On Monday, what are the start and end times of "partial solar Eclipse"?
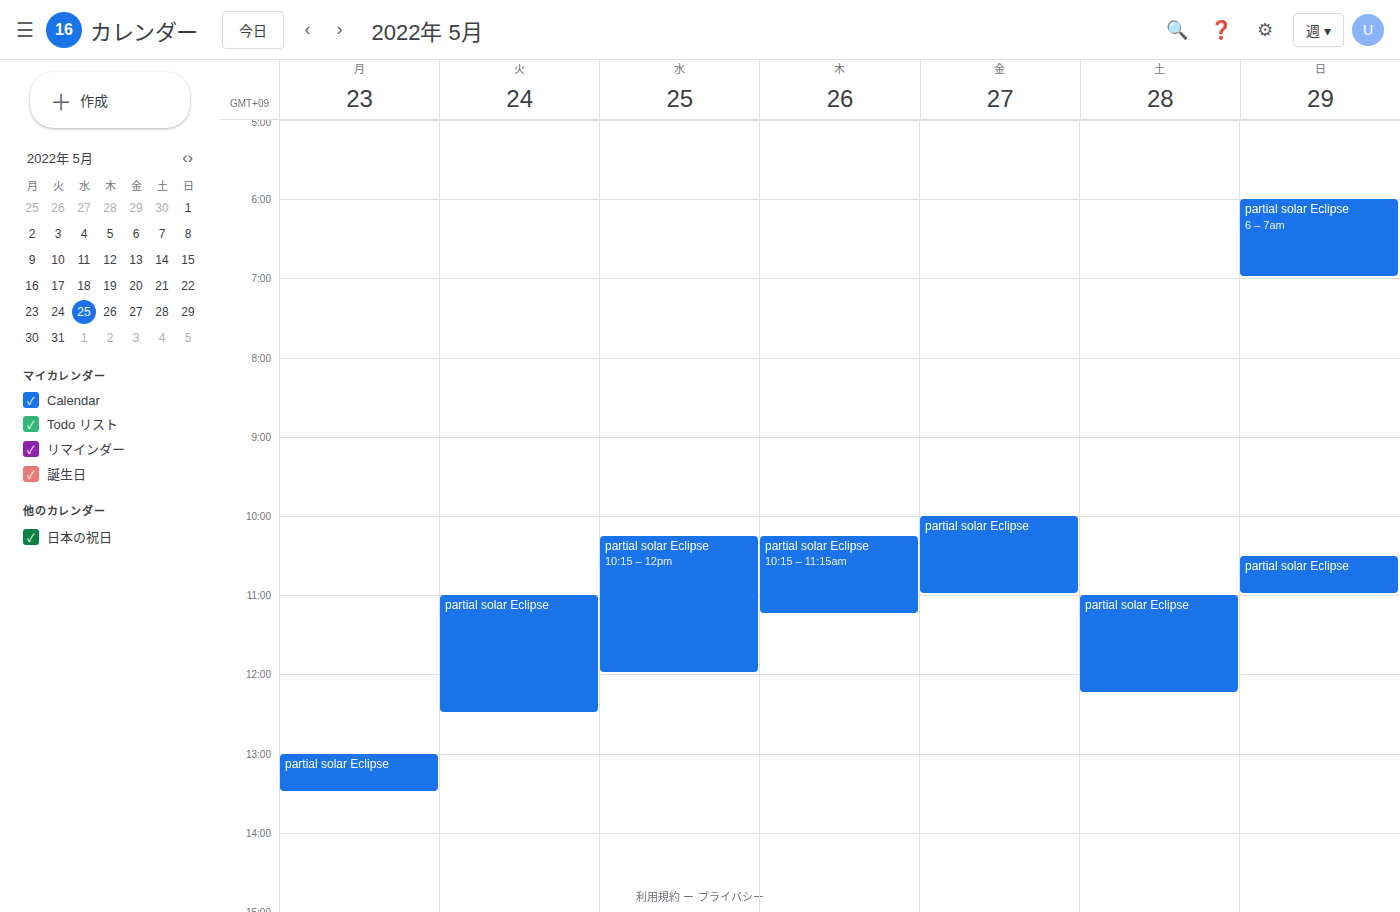
1:00 PM to 1:30 PM